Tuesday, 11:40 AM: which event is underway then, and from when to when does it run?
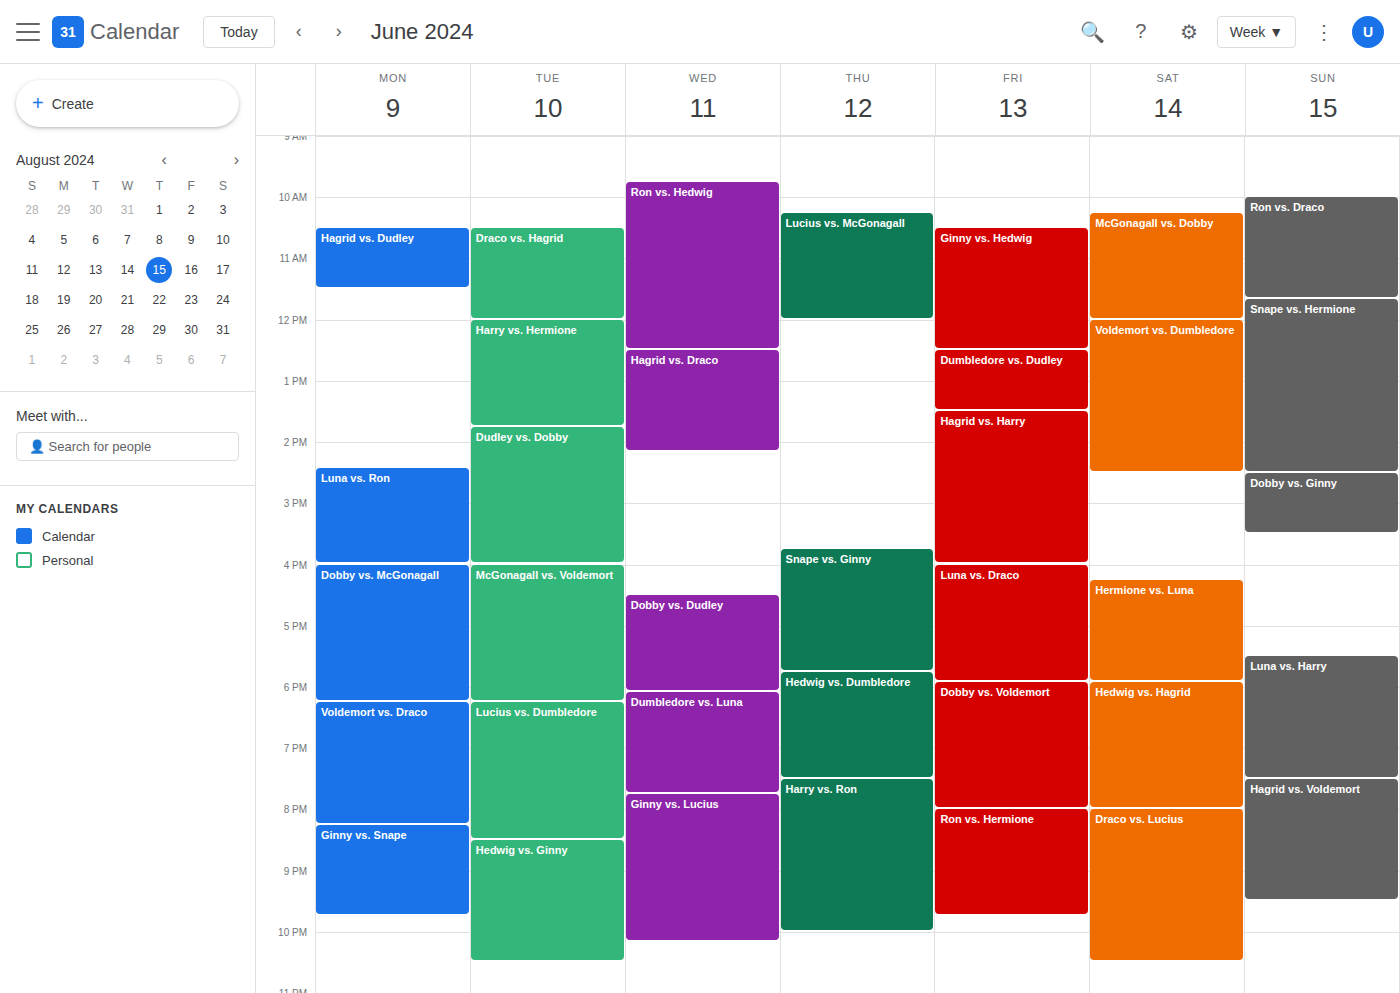
"Draco vs. Hagrid", 10:30 AM to 12:00 PM